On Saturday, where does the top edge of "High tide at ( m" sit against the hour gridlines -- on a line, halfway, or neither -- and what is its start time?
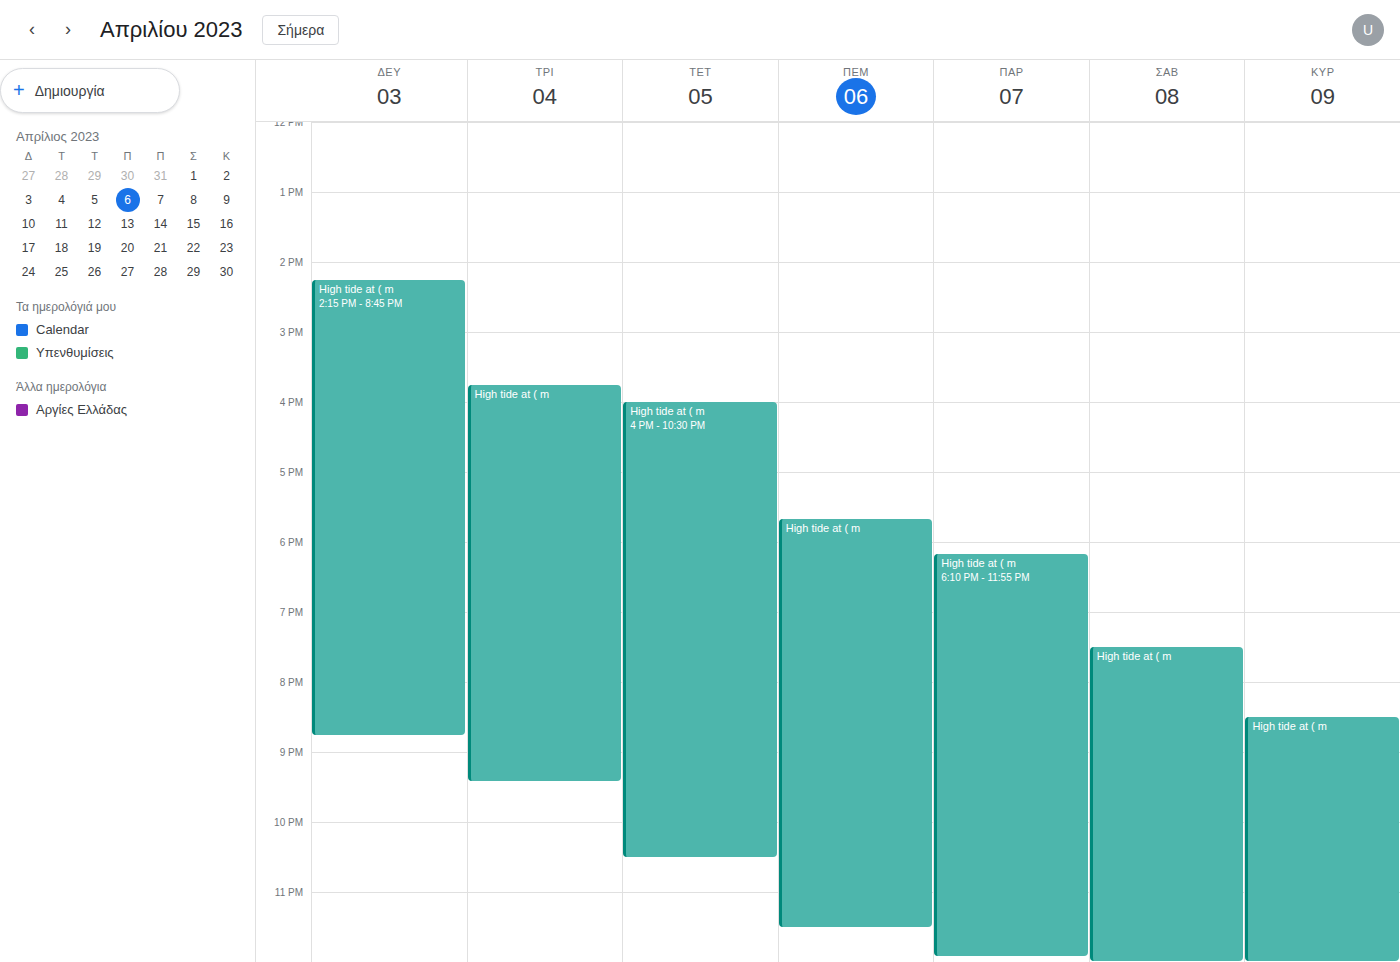
7:30 PM -- halfway between the 7 PM and 8 PM lines.